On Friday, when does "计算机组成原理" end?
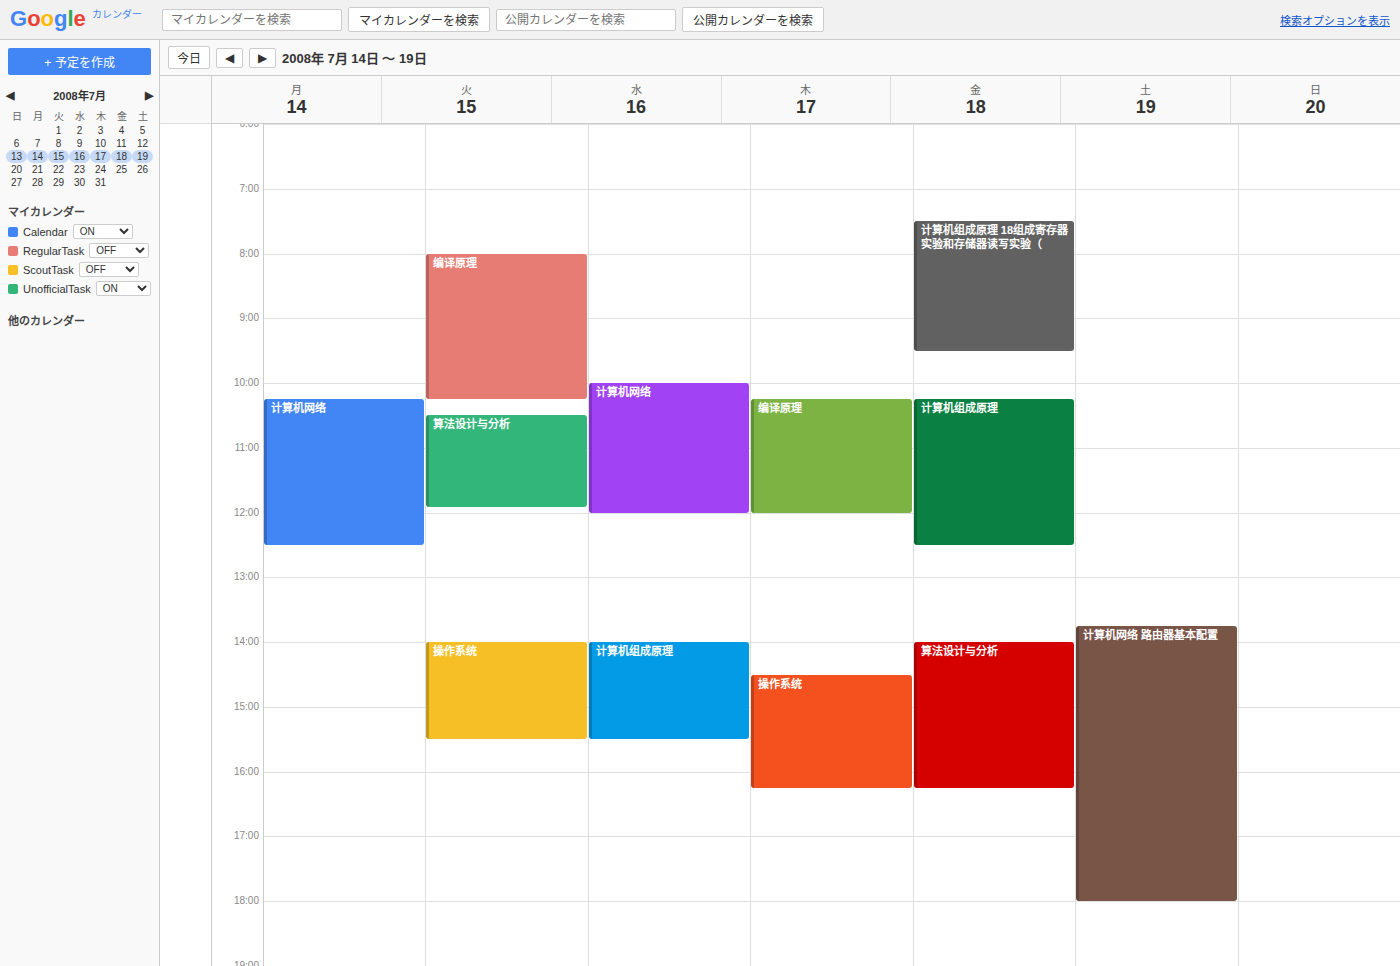
12:30 PM